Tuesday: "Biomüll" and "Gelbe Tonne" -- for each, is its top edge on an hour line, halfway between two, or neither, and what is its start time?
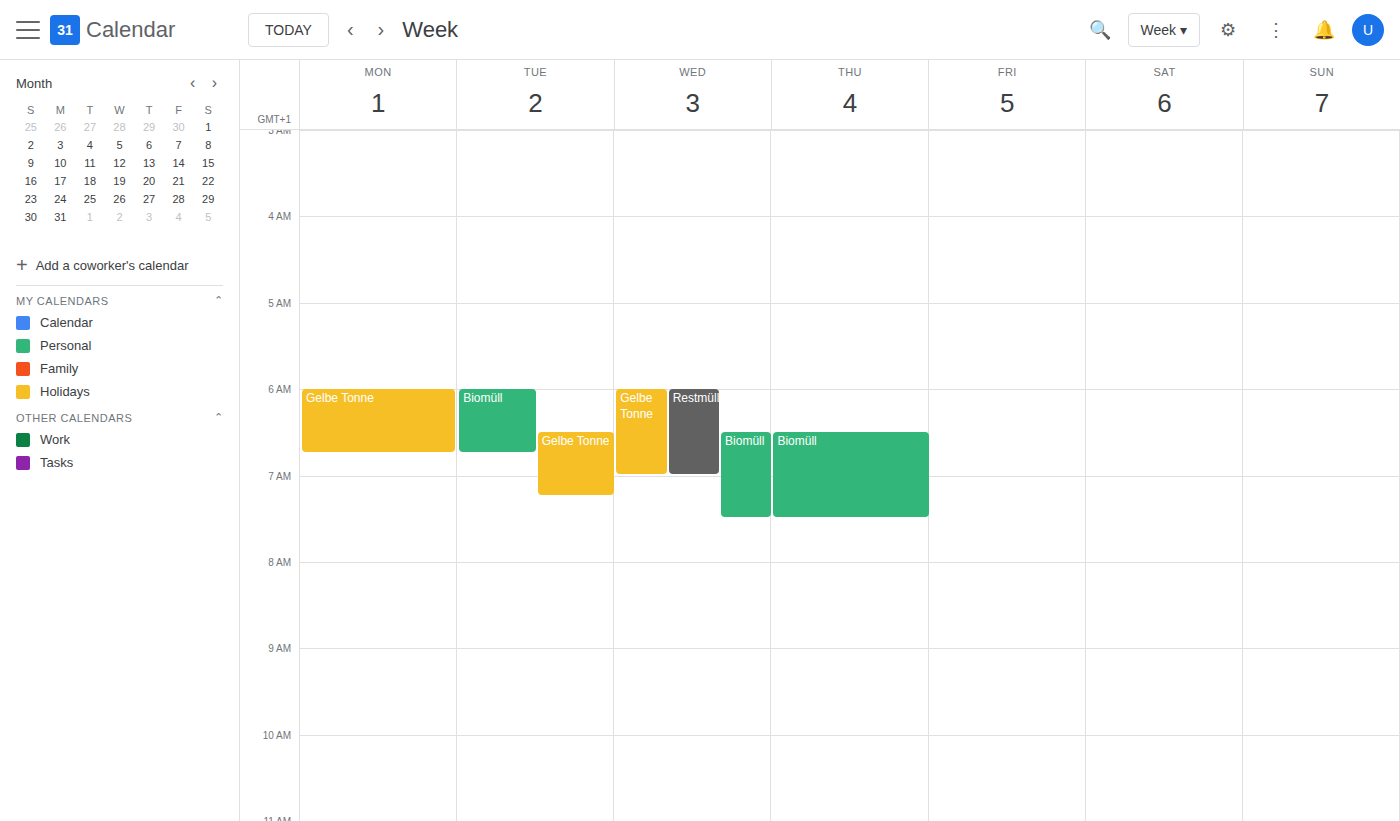
"Biomüll": 6:00 AM, exactly on the 6 AM line. "Gelbe Tonne": 6:30 AM, halfway between the 6 AM and 7 AM lines.